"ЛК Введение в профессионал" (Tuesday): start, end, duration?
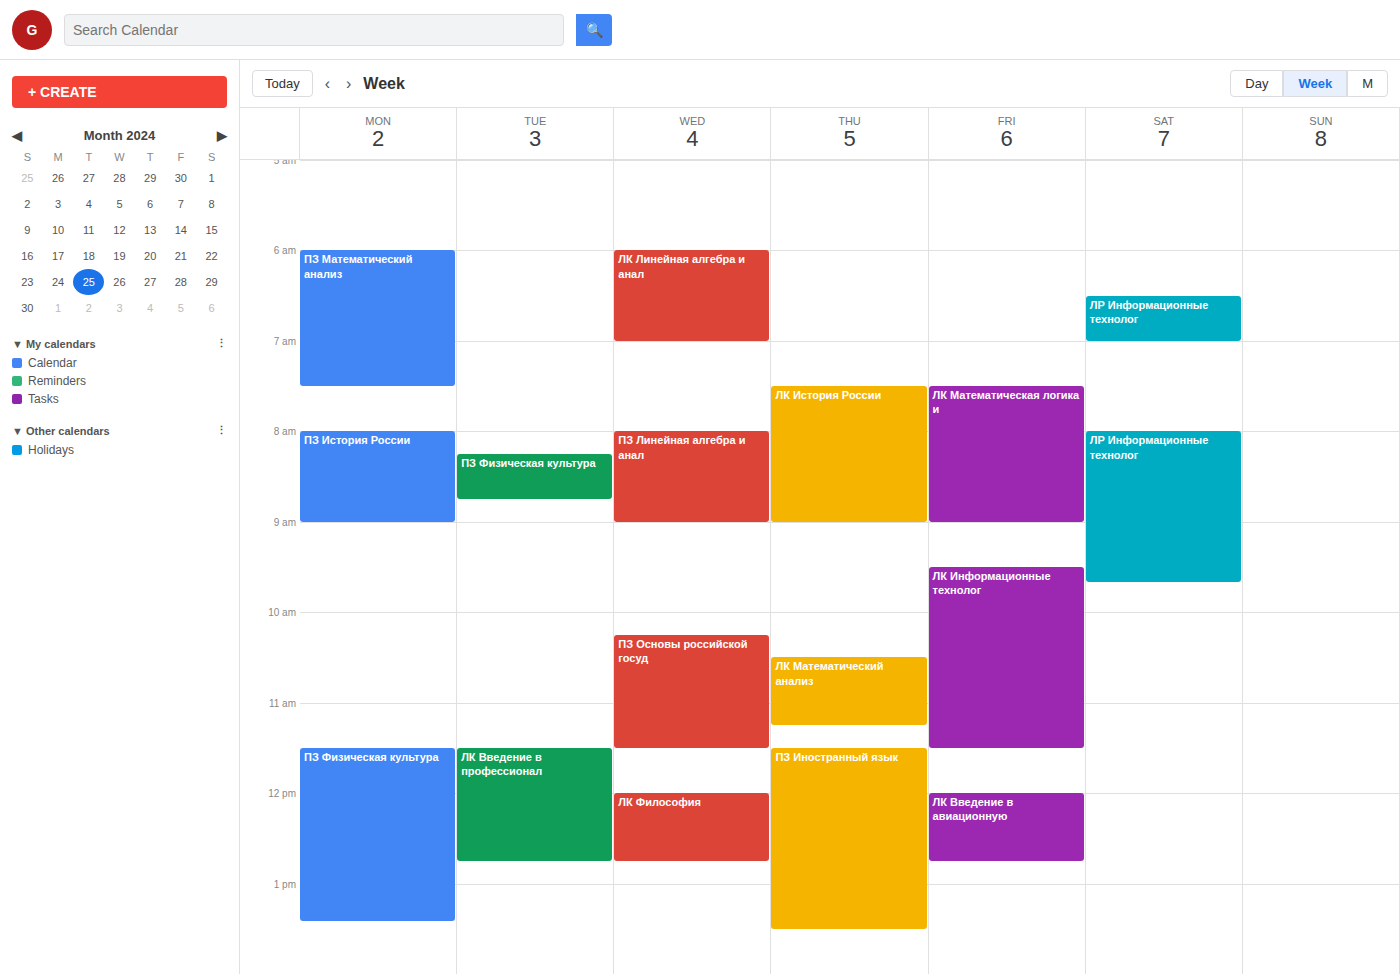
11:30 to 12:45, 1 hour 15 minutes